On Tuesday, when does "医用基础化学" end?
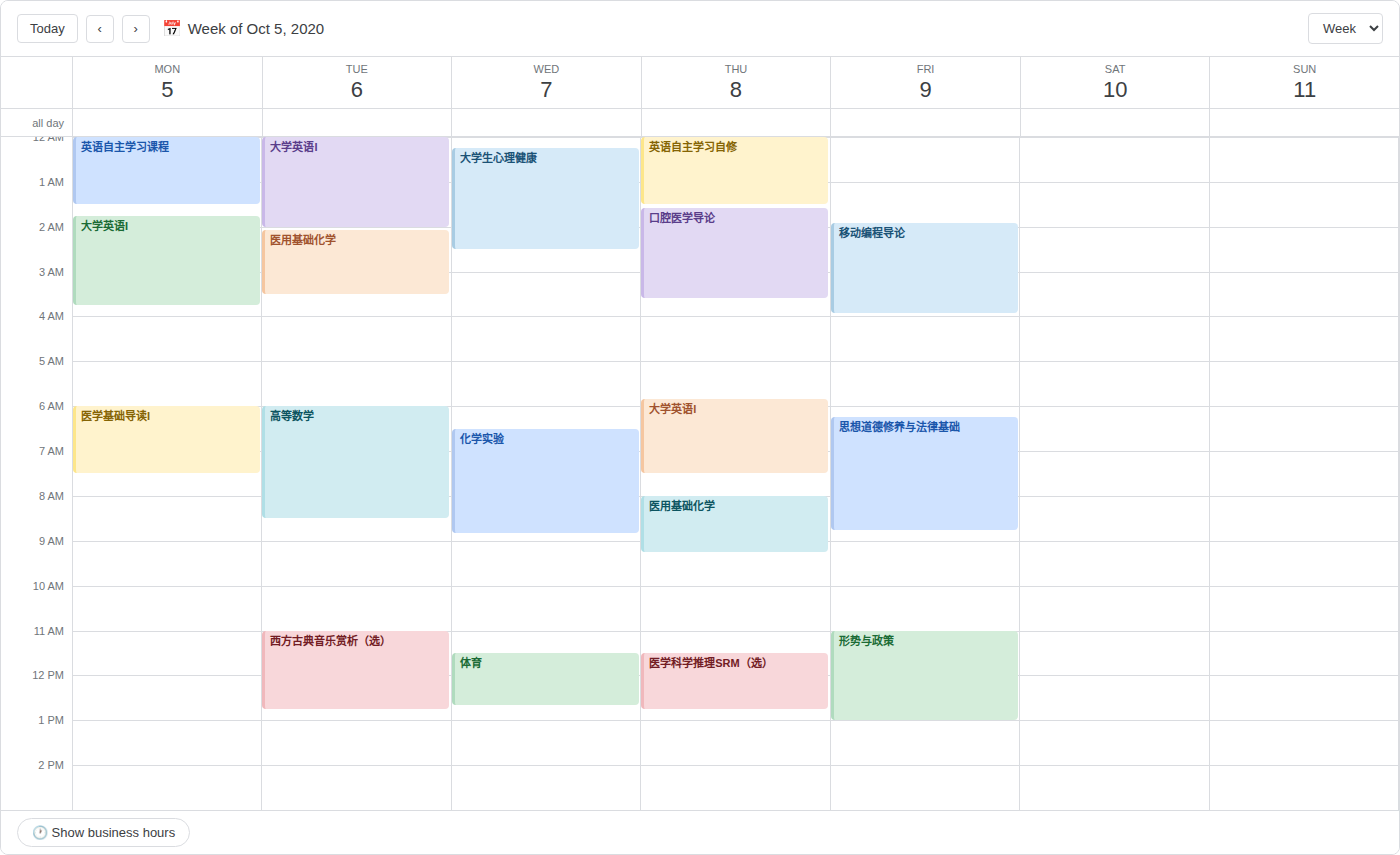
03:30